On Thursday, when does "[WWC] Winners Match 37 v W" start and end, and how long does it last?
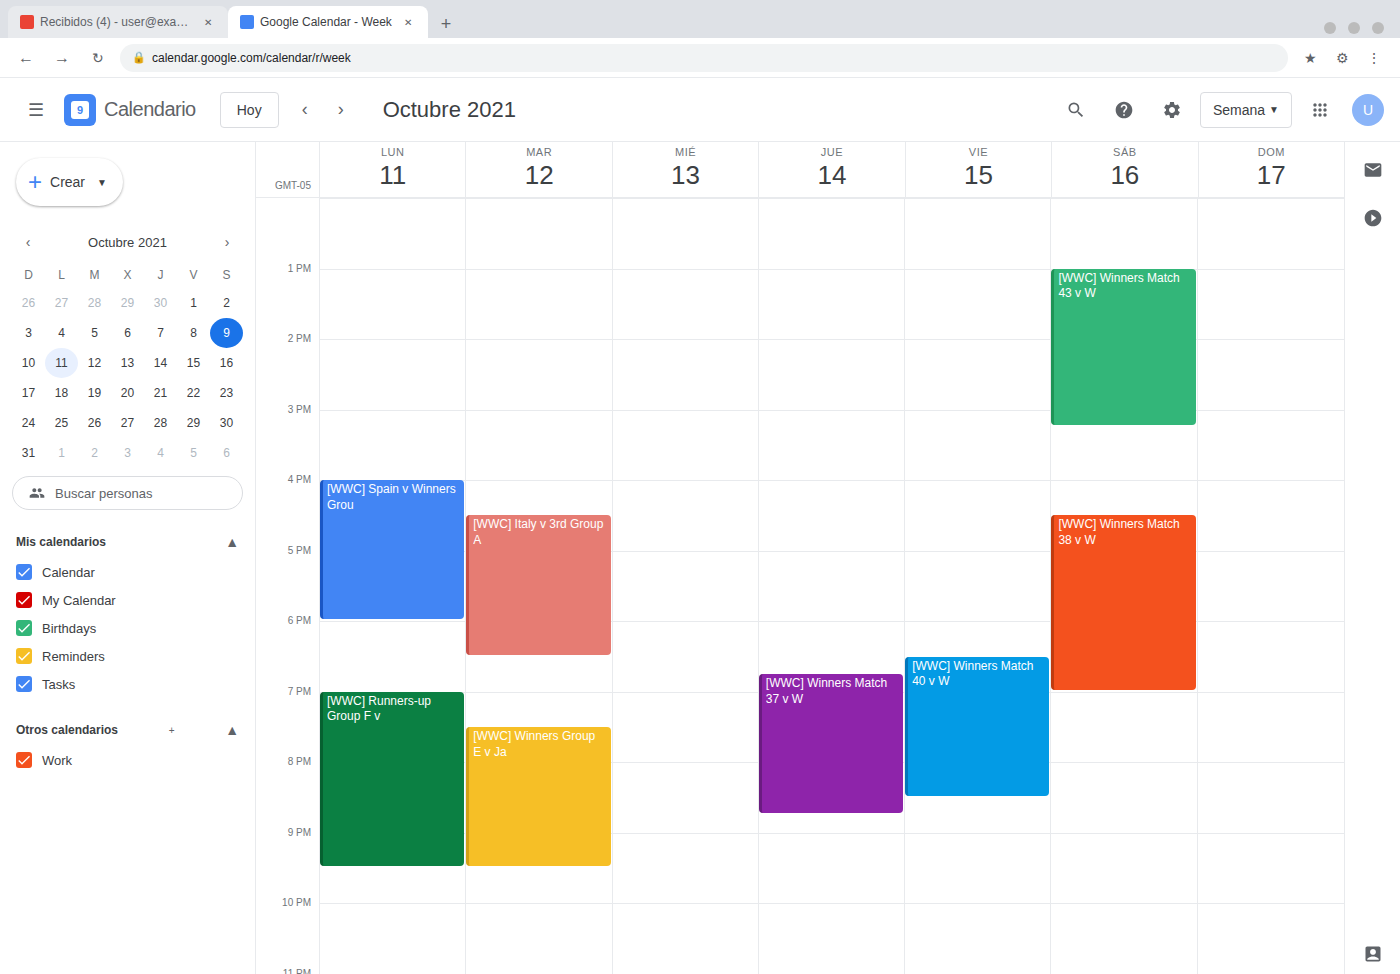
6:45 PM to 8:45 PM, 2 hours